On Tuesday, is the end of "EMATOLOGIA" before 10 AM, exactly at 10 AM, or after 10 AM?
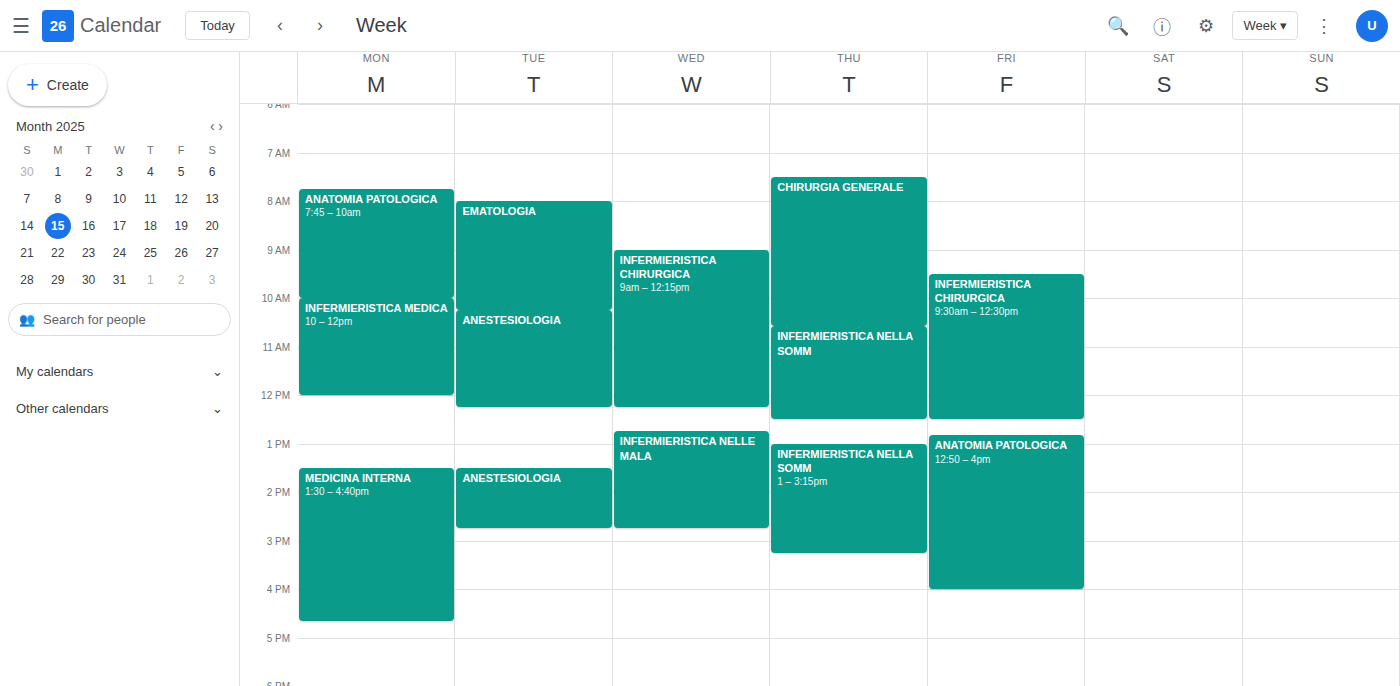
10:15 AM -- after 10 AM, 15 minutes below the 10 AM line.